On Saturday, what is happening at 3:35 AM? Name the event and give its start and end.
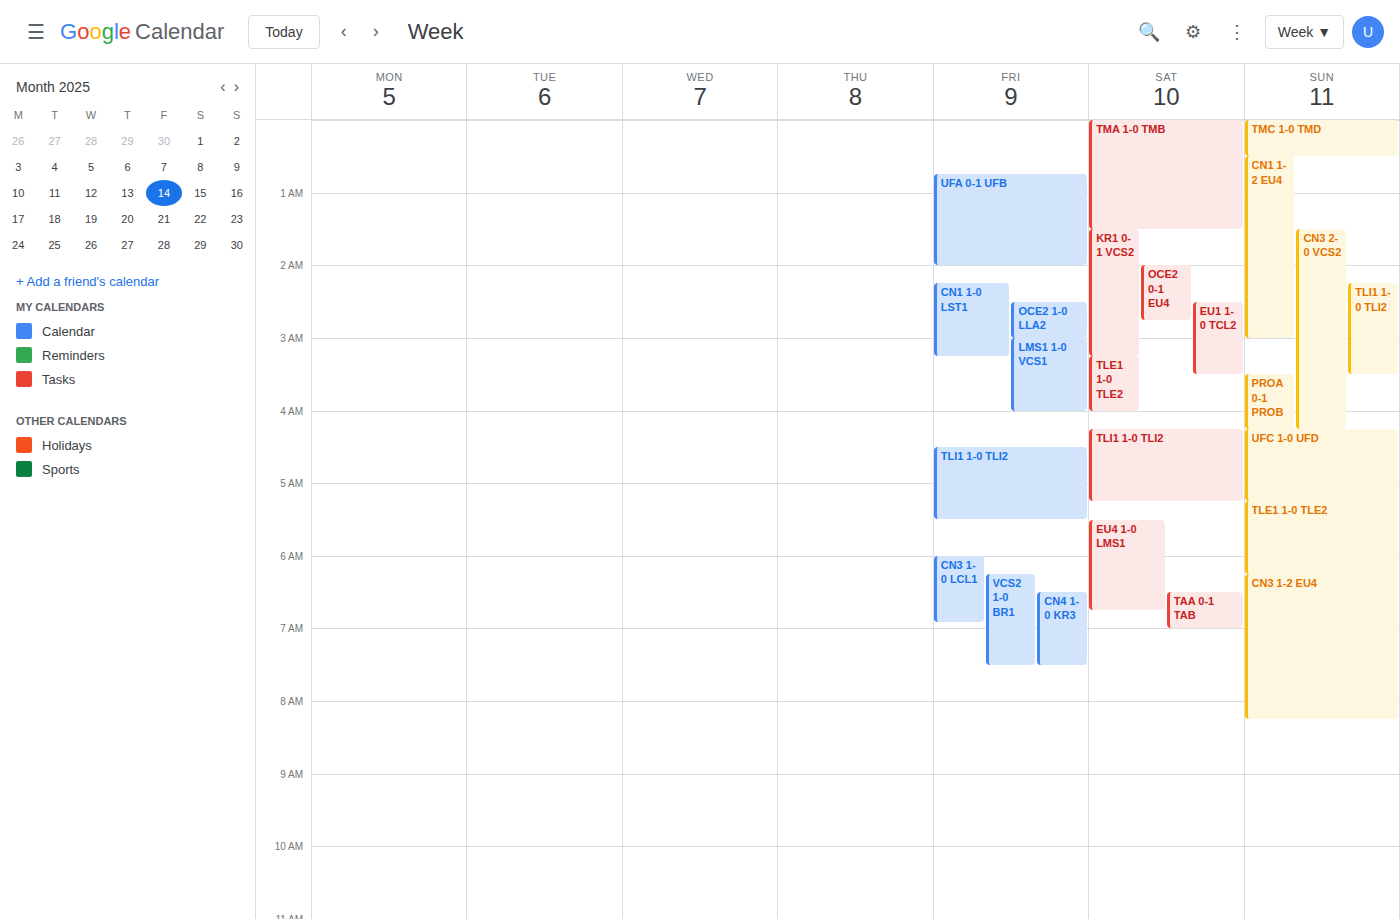
"TLE1 1-0 TLE2", 3:15 AM to 4:00 AM